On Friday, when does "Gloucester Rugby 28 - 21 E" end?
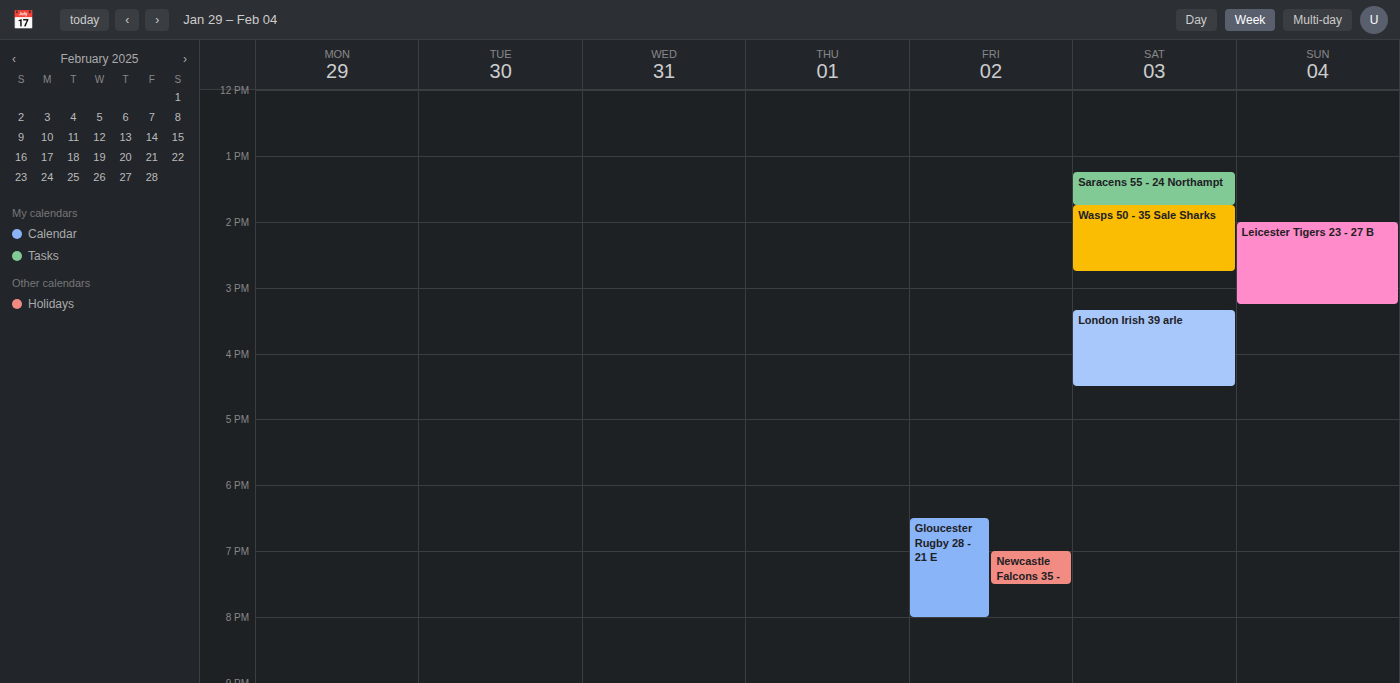
8:00 PM